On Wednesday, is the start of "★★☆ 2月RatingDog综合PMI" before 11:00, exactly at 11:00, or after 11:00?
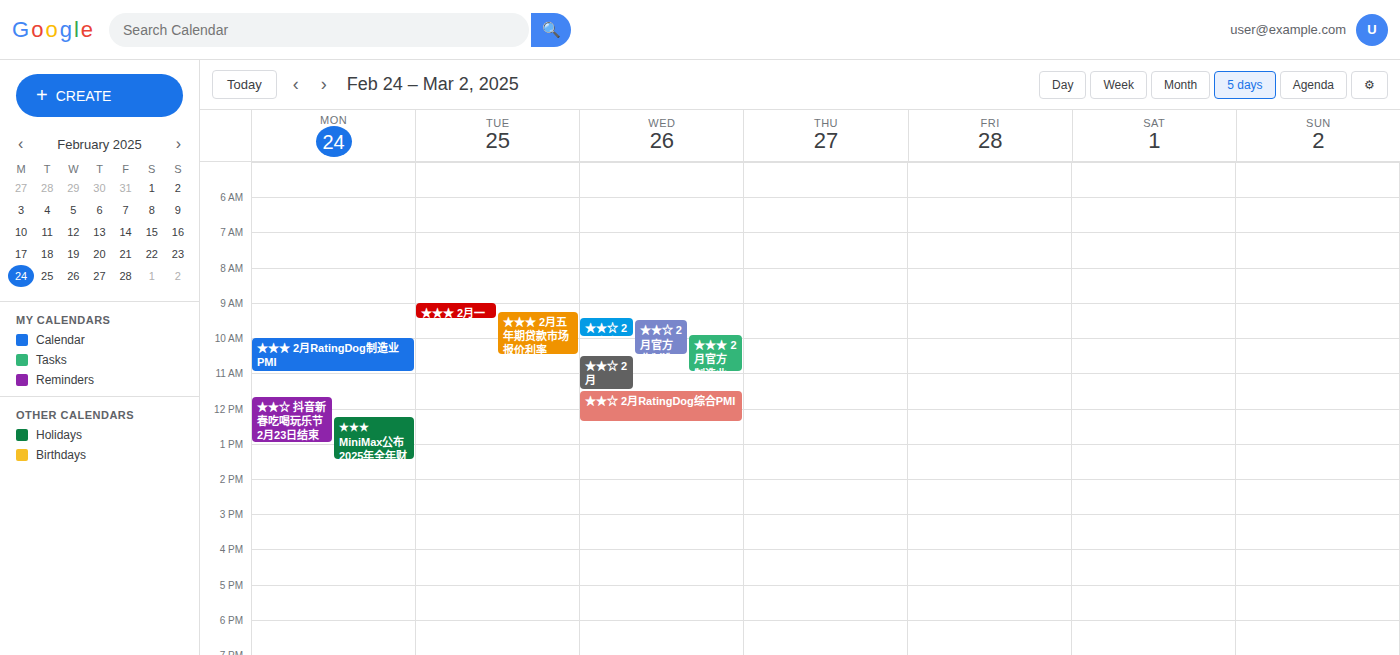
11:30 -- after 11:00, 30 minutes below the 11:00 line.